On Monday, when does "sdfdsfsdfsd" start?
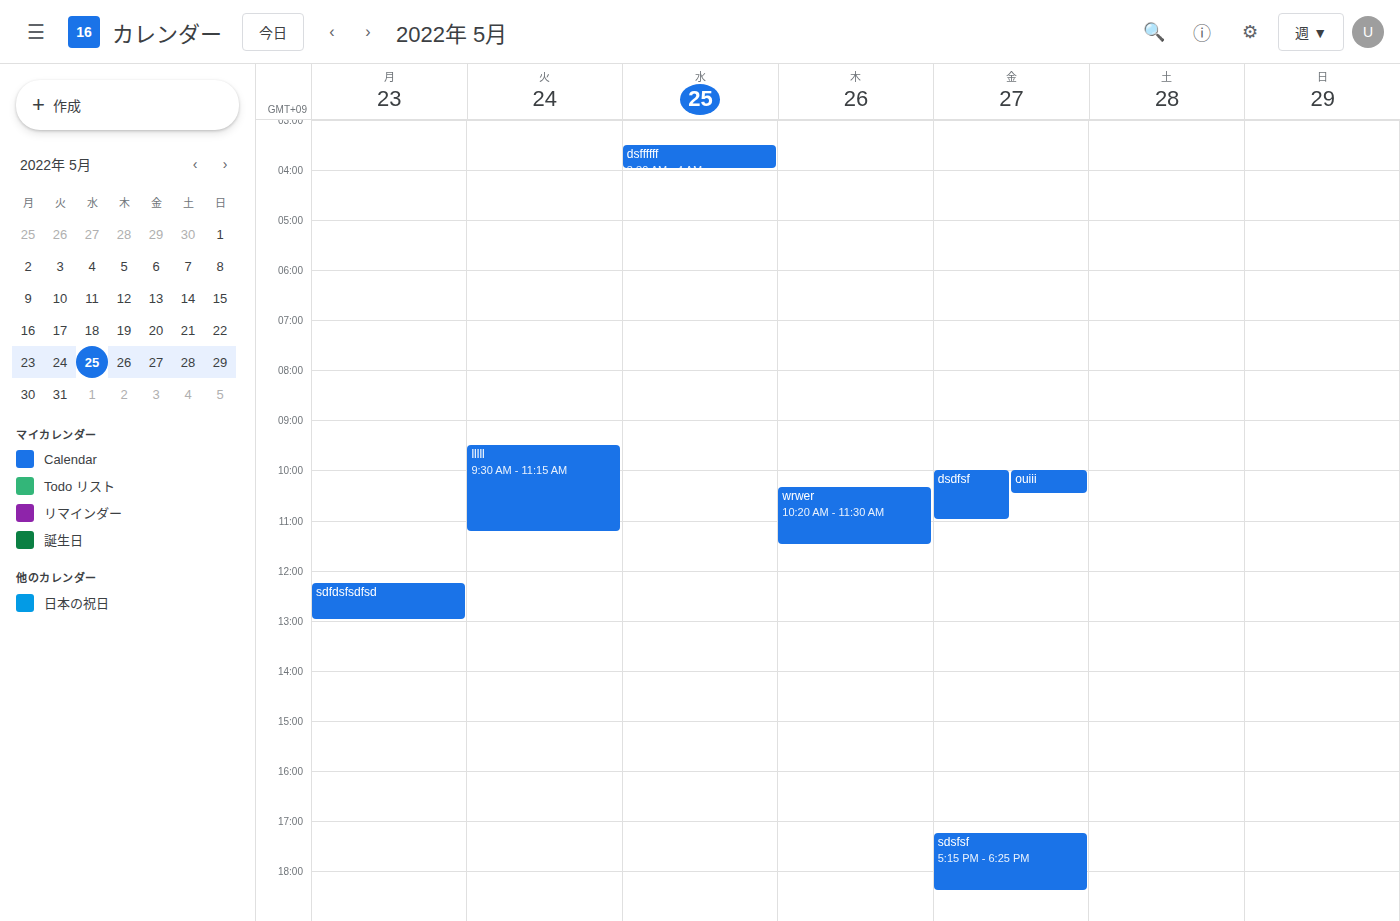
12:15 PM